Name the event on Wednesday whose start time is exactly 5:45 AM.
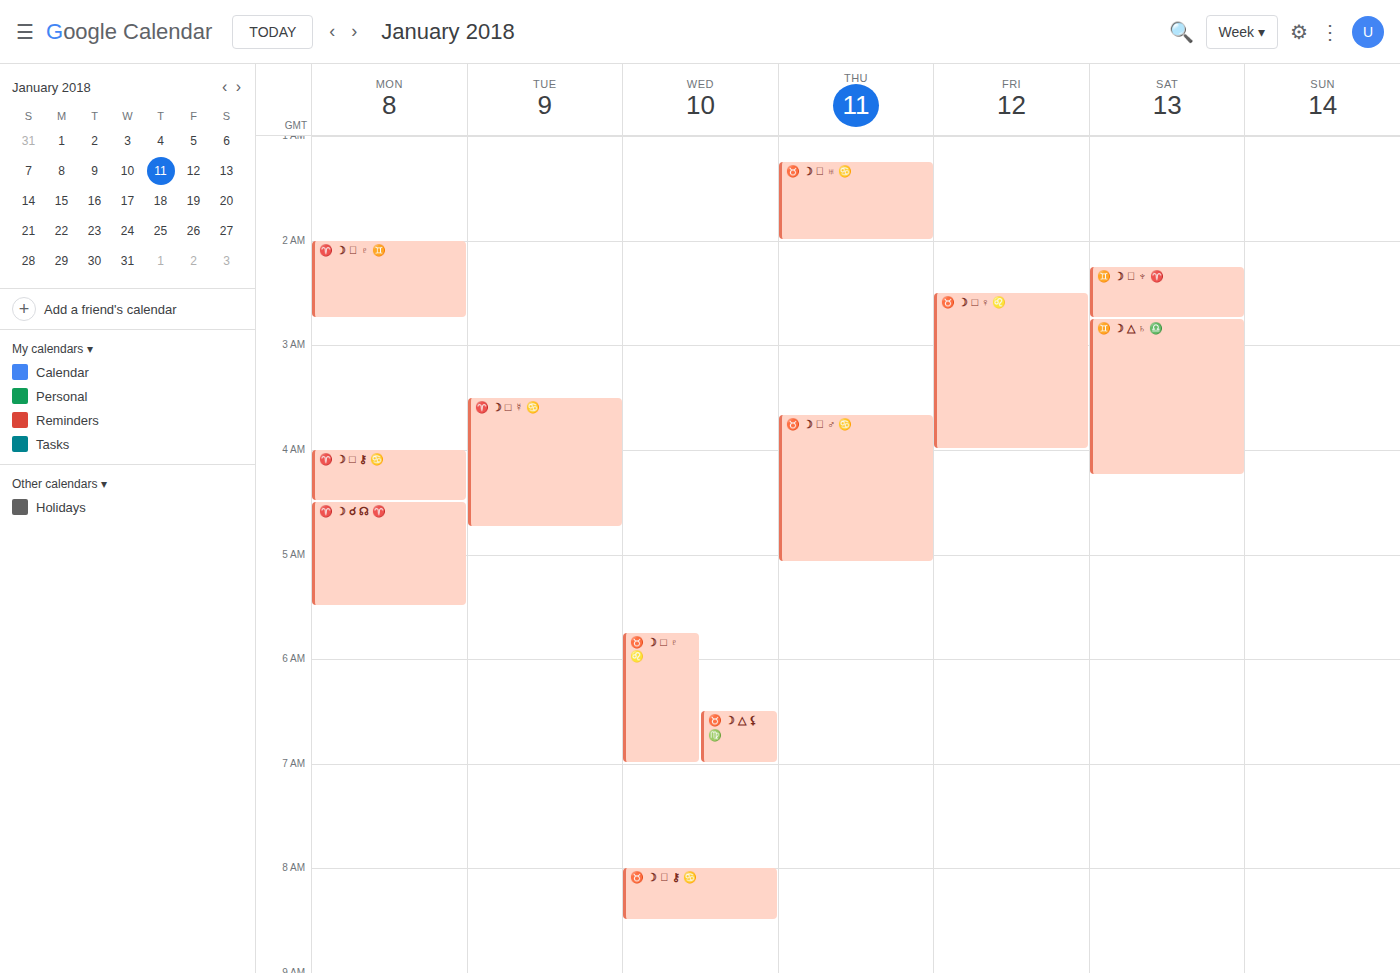
"♉️ ☽ □ ♇ ♌️"